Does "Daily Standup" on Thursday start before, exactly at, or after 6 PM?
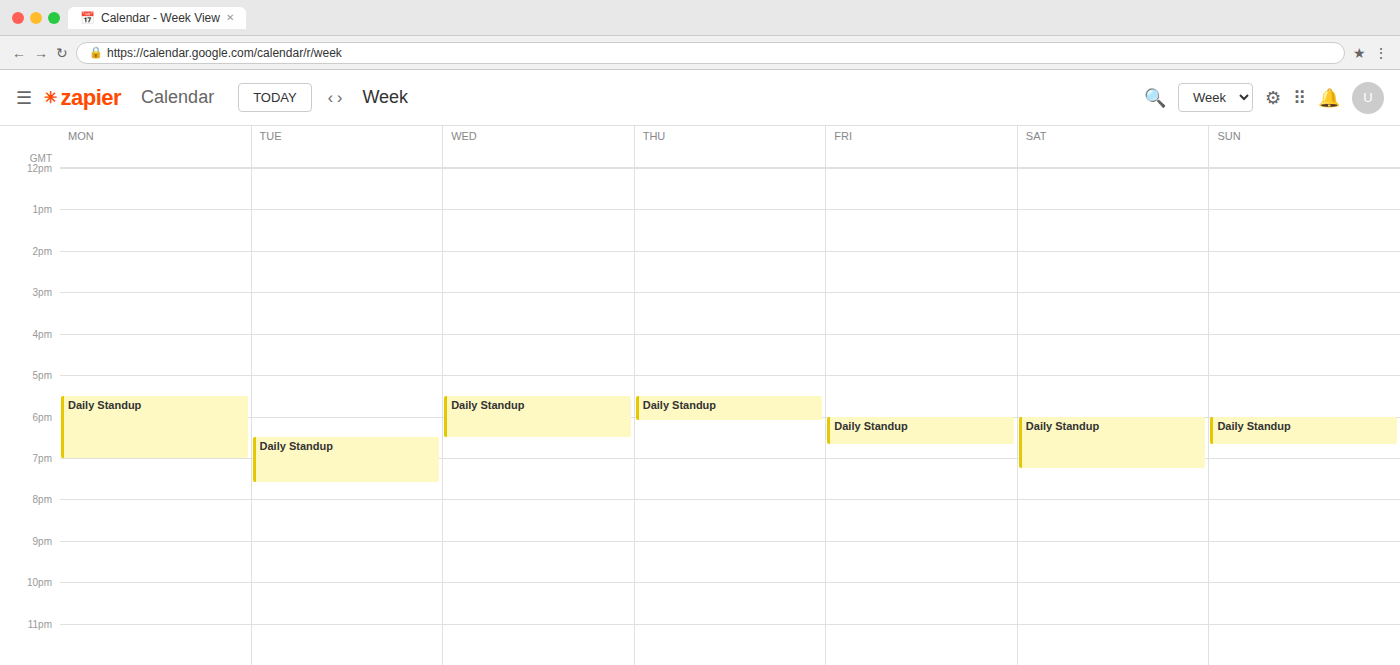
5:30 PM -- before 6 PM, 30 minutes above the 6 PM line.